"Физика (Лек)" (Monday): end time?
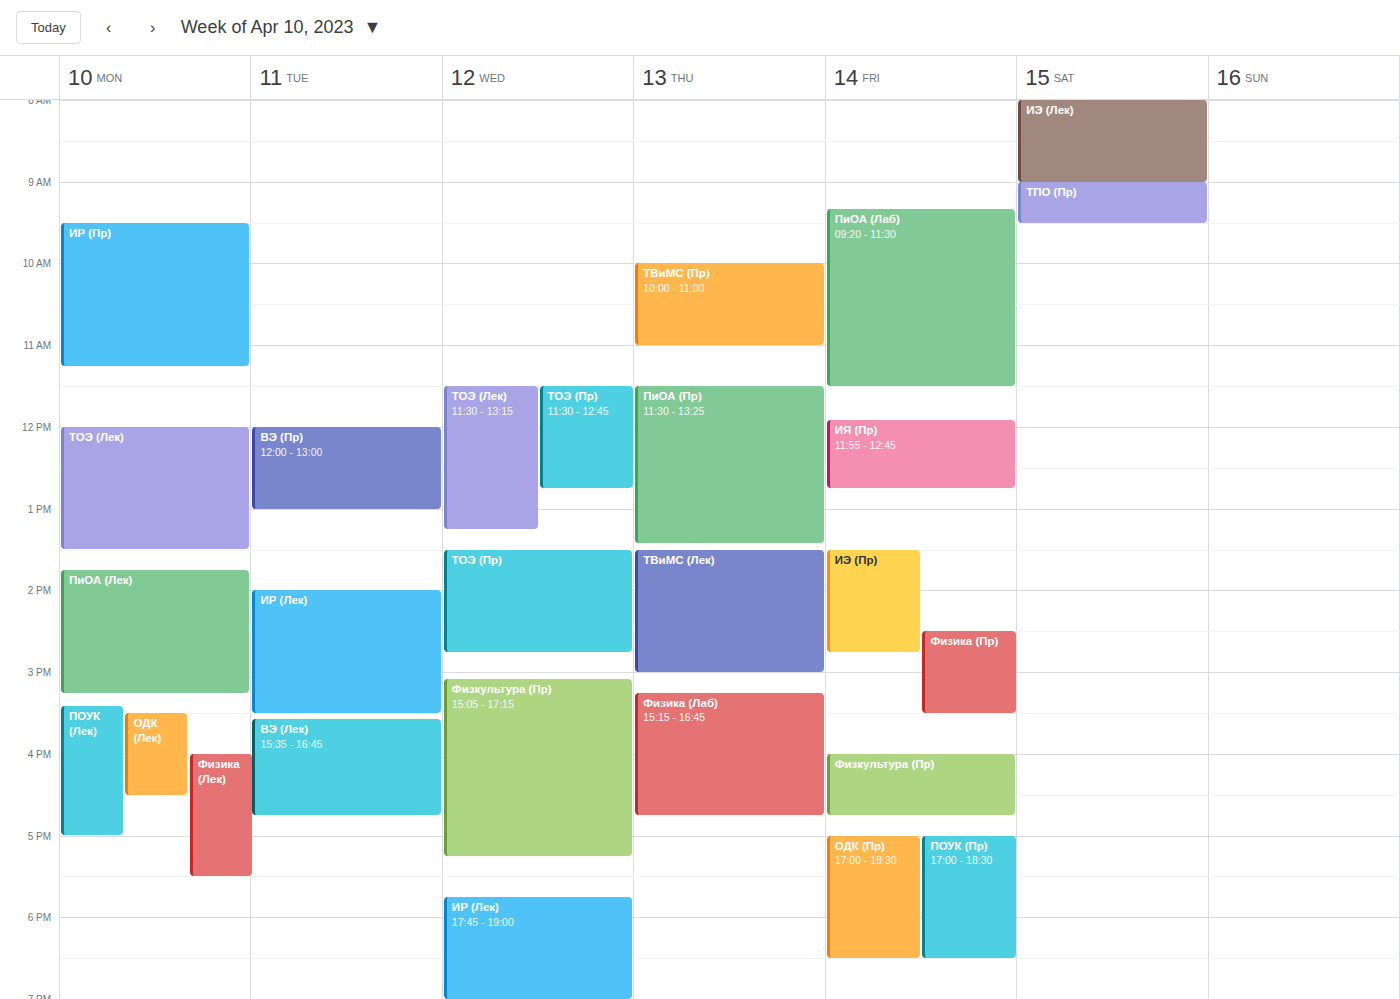
5:30 PM